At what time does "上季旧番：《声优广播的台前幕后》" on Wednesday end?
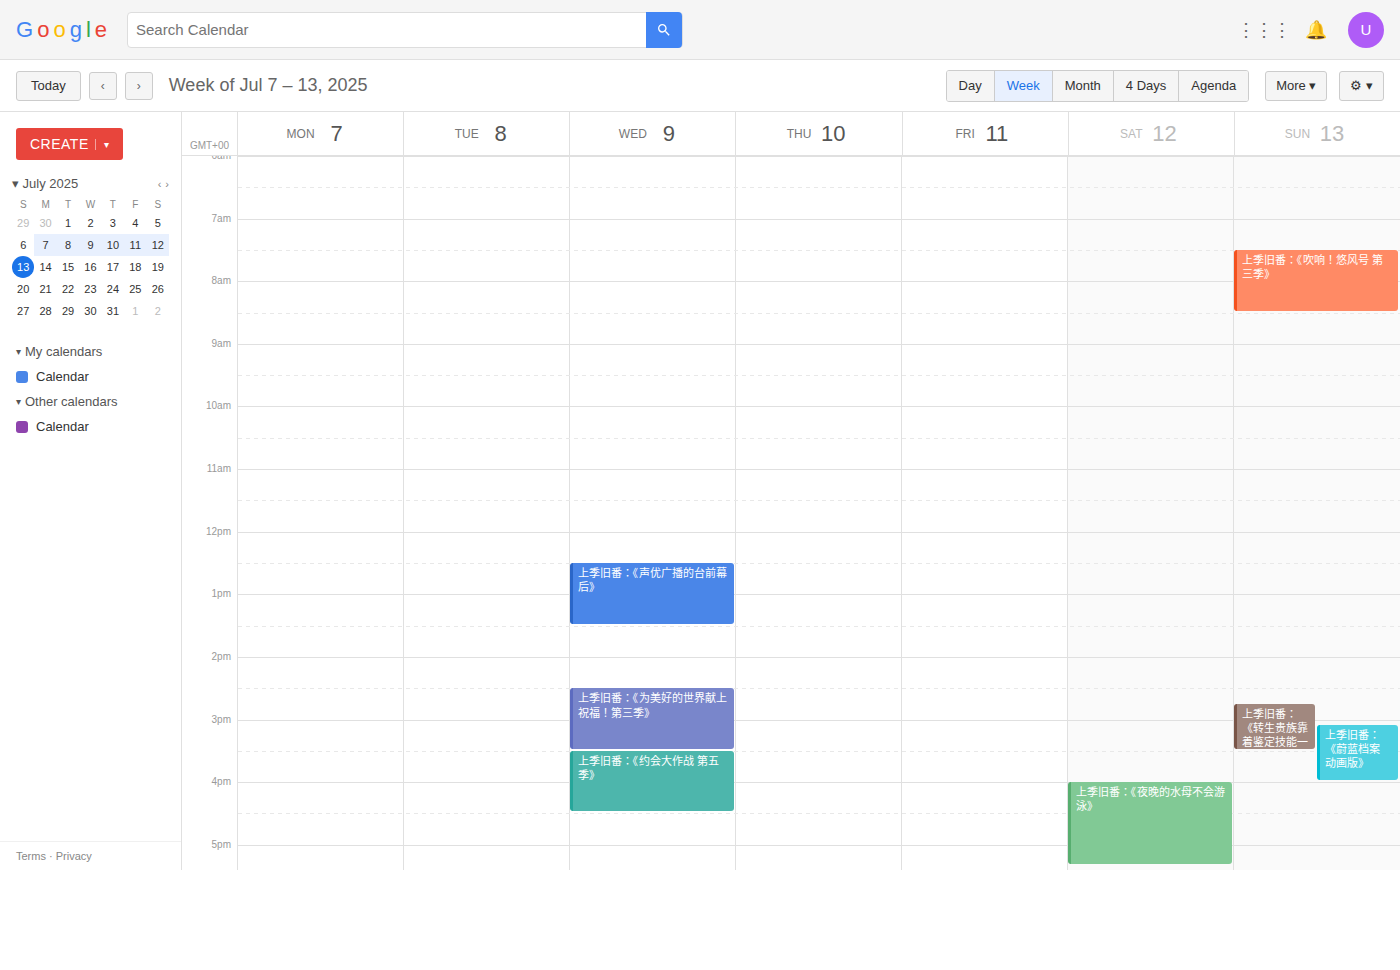
1:30 PM